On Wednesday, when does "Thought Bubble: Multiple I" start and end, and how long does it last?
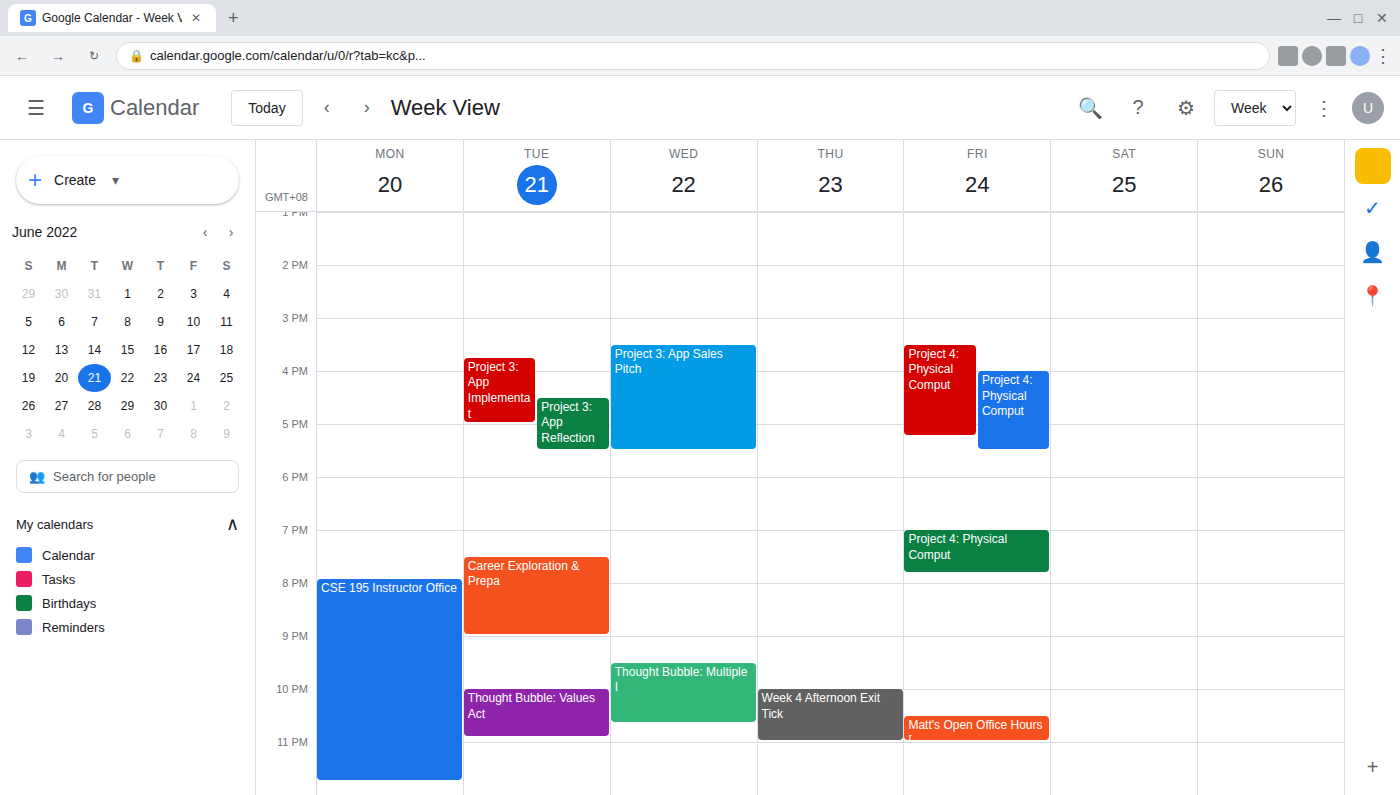
9:30 PM to 10:40 PM, 1 hour 10 minutes